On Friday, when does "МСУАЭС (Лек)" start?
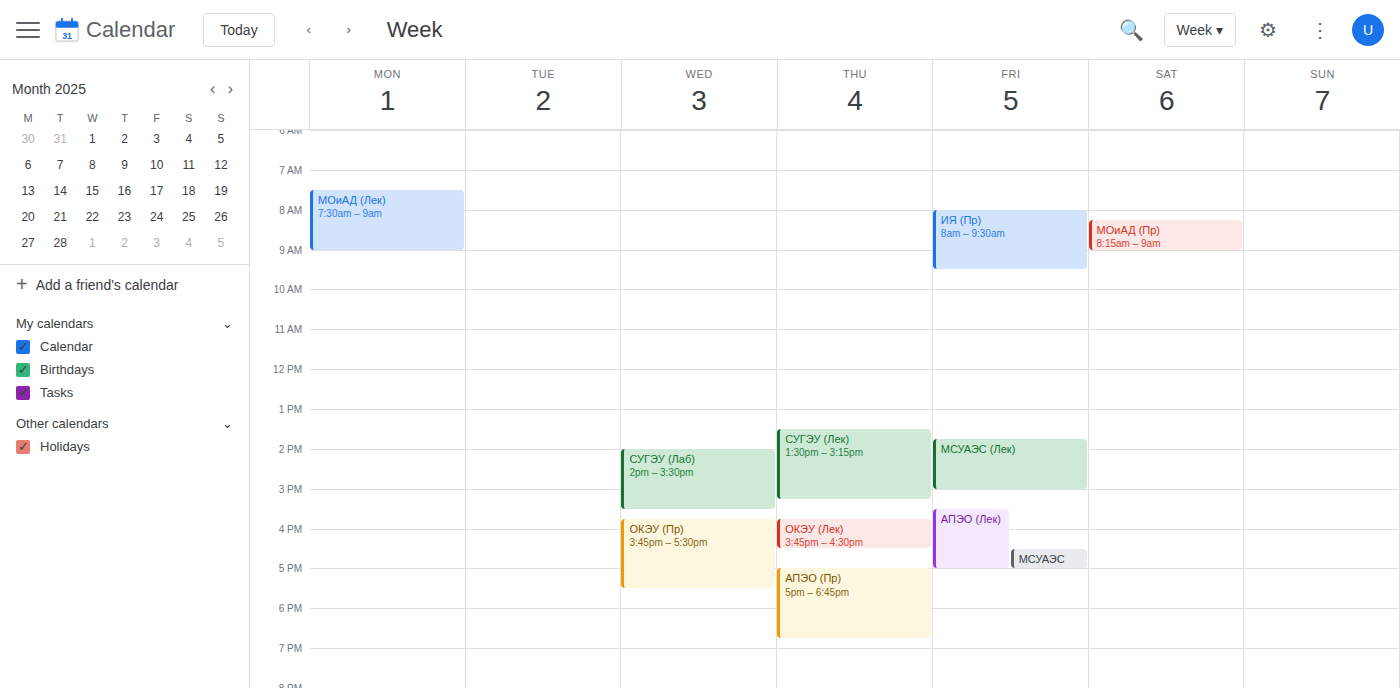
1:45 PM